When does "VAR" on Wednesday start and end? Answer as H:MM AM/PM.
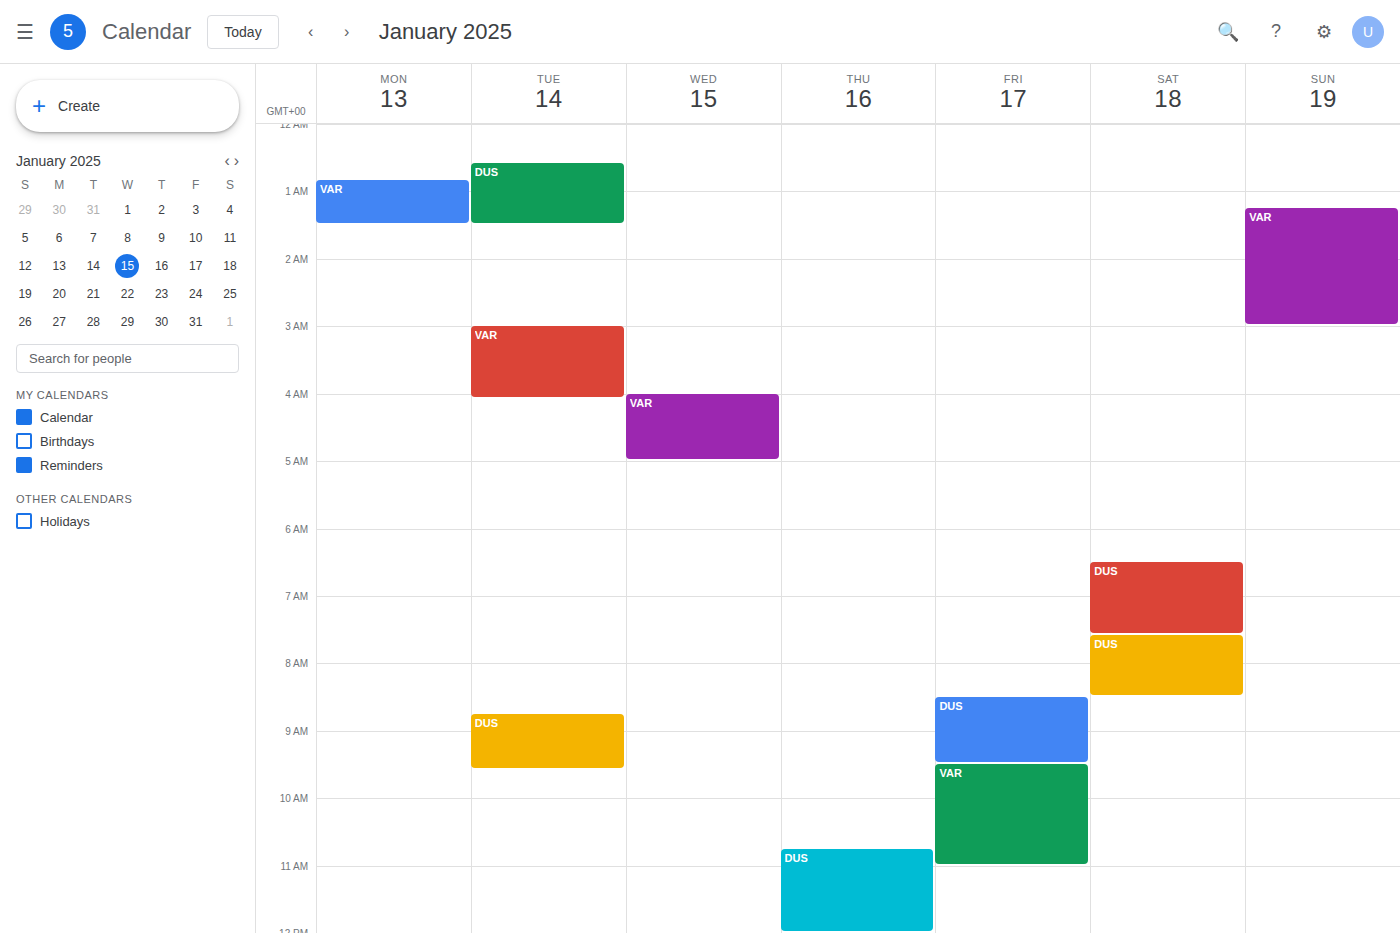
4:00 AM to 5:00 AM